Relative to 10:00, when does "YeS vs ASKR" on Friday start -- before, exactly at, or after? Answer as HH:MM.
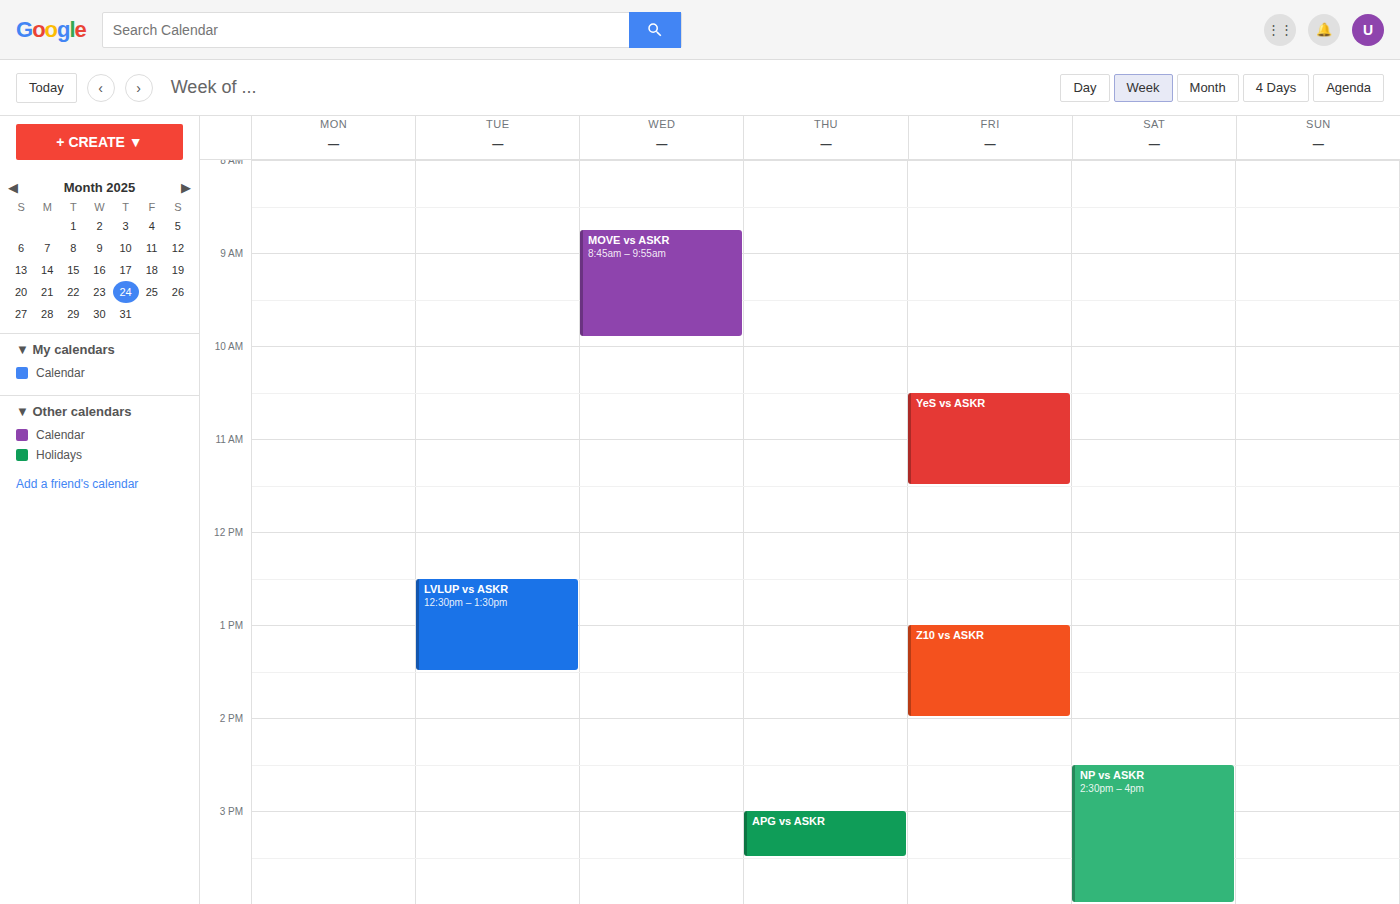
10:30 -- after 10:00, 30 minutes below the 10:00 line.